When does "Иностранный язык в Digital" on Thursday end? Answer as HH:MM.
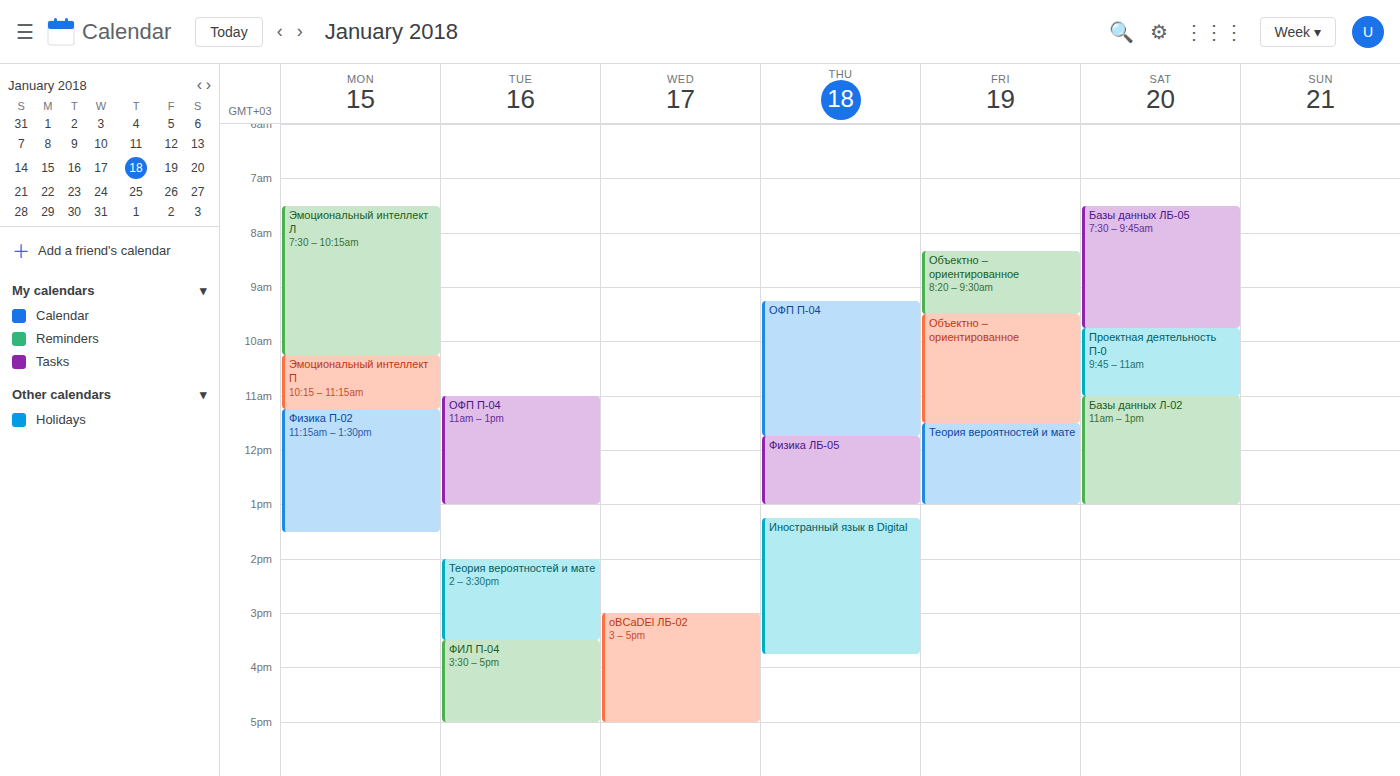
15:45